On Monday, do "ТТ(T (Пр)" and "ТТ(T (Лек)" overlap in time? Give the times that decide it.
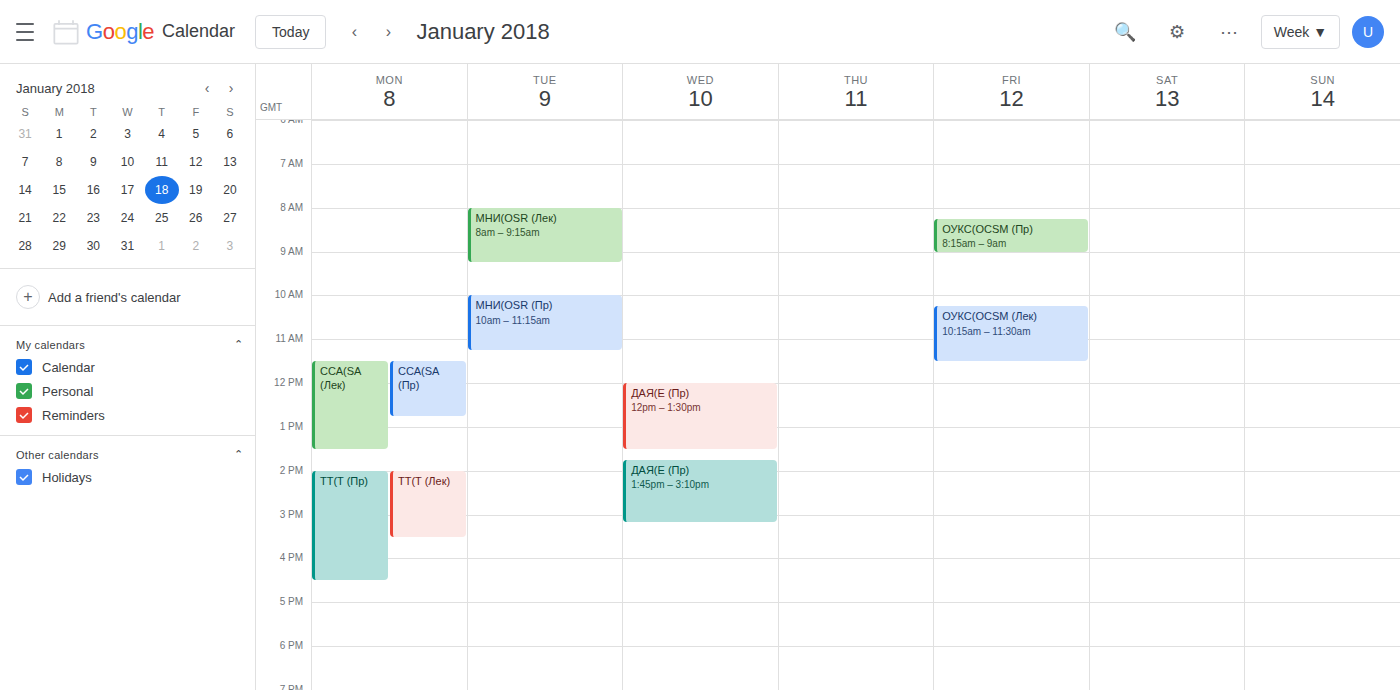
"ТТ(T (Лек)" runs 2:00 PM to 3:30 PM, inside "ТТ(T (Пр)" -- they overlap.